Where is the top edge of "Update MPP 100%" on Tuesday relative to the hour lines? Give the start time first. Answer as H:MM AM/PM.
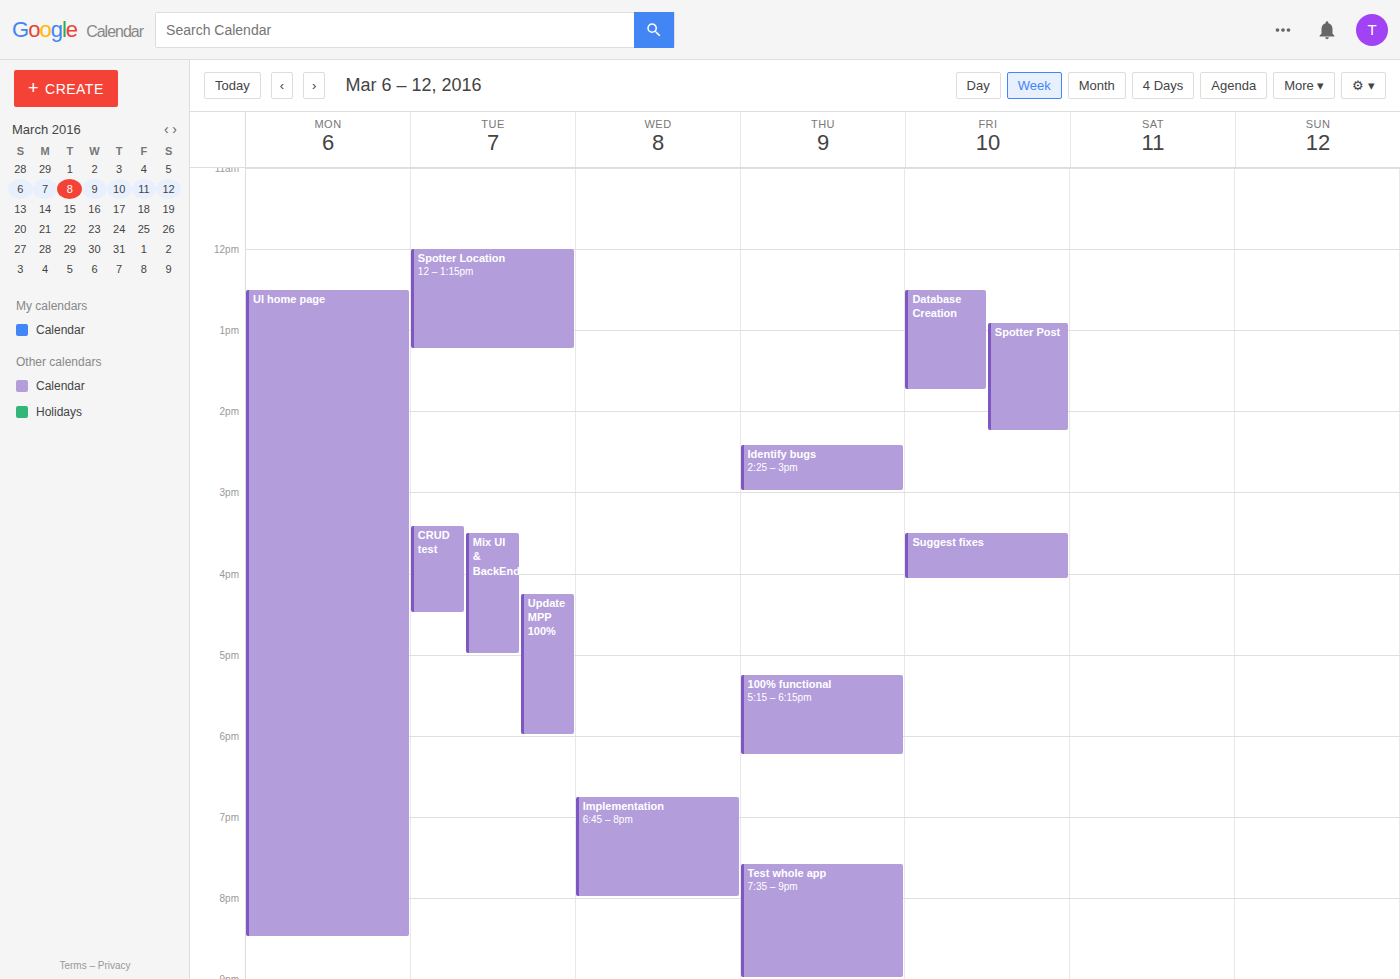
4:15 PM -- neither: a quarter of the way from the 4 PM line to the 5 PM line.